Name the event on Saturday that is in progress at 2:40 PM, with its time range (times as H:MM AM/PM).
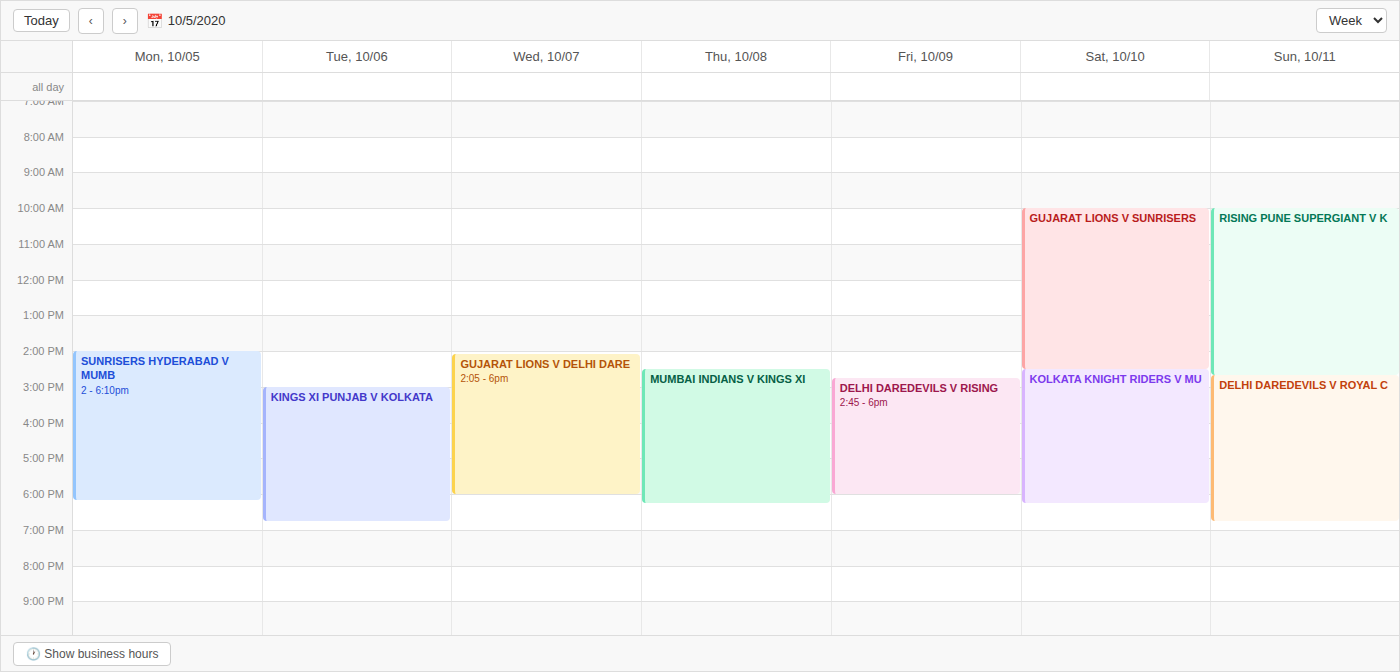
"Kolkata Knight Riders v Mu", 2:30 PM to 6:15 PM